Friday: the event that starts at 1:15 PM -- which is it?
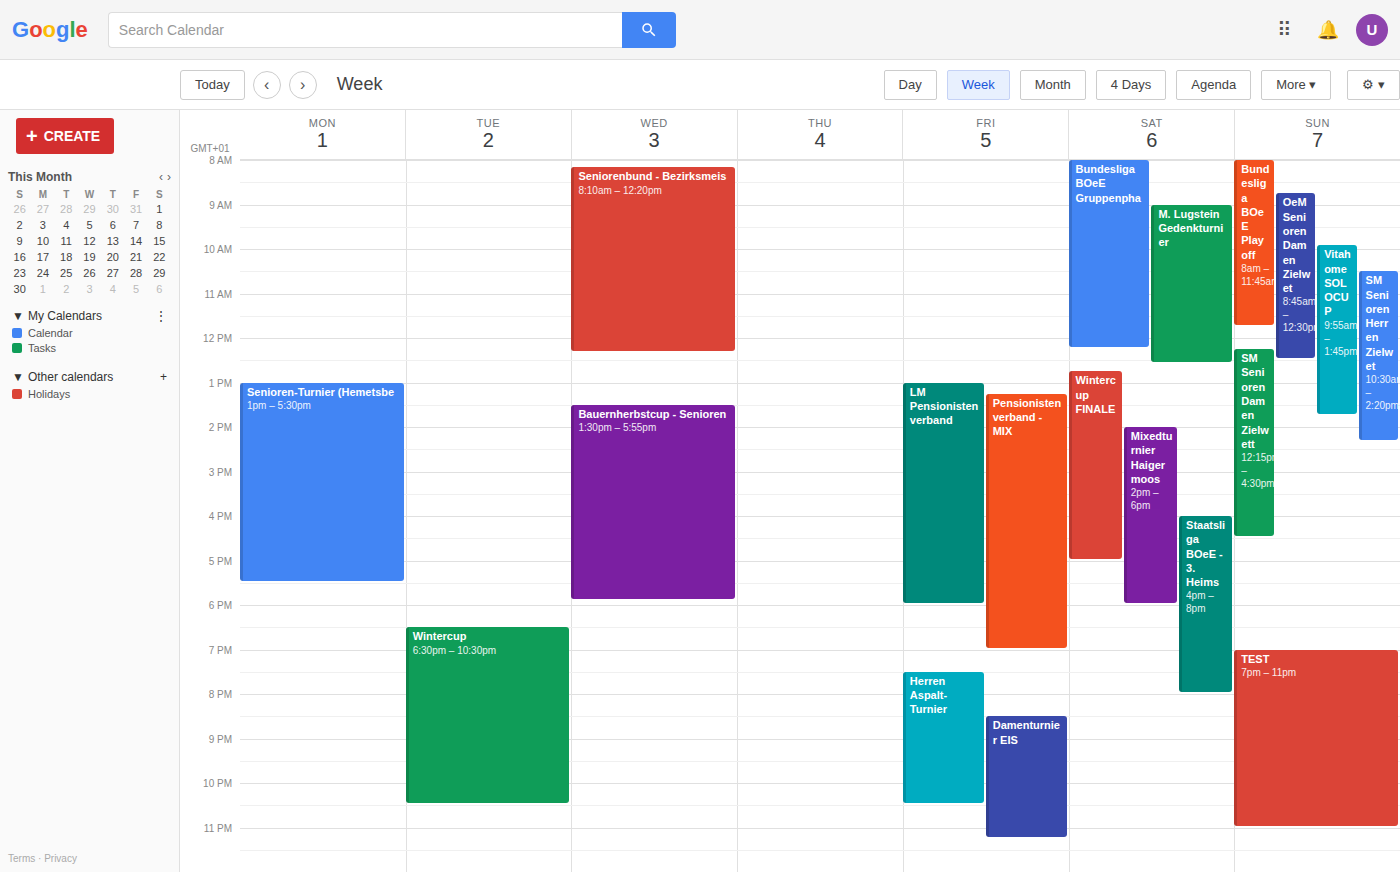
"Pensionistenverband - MIX"